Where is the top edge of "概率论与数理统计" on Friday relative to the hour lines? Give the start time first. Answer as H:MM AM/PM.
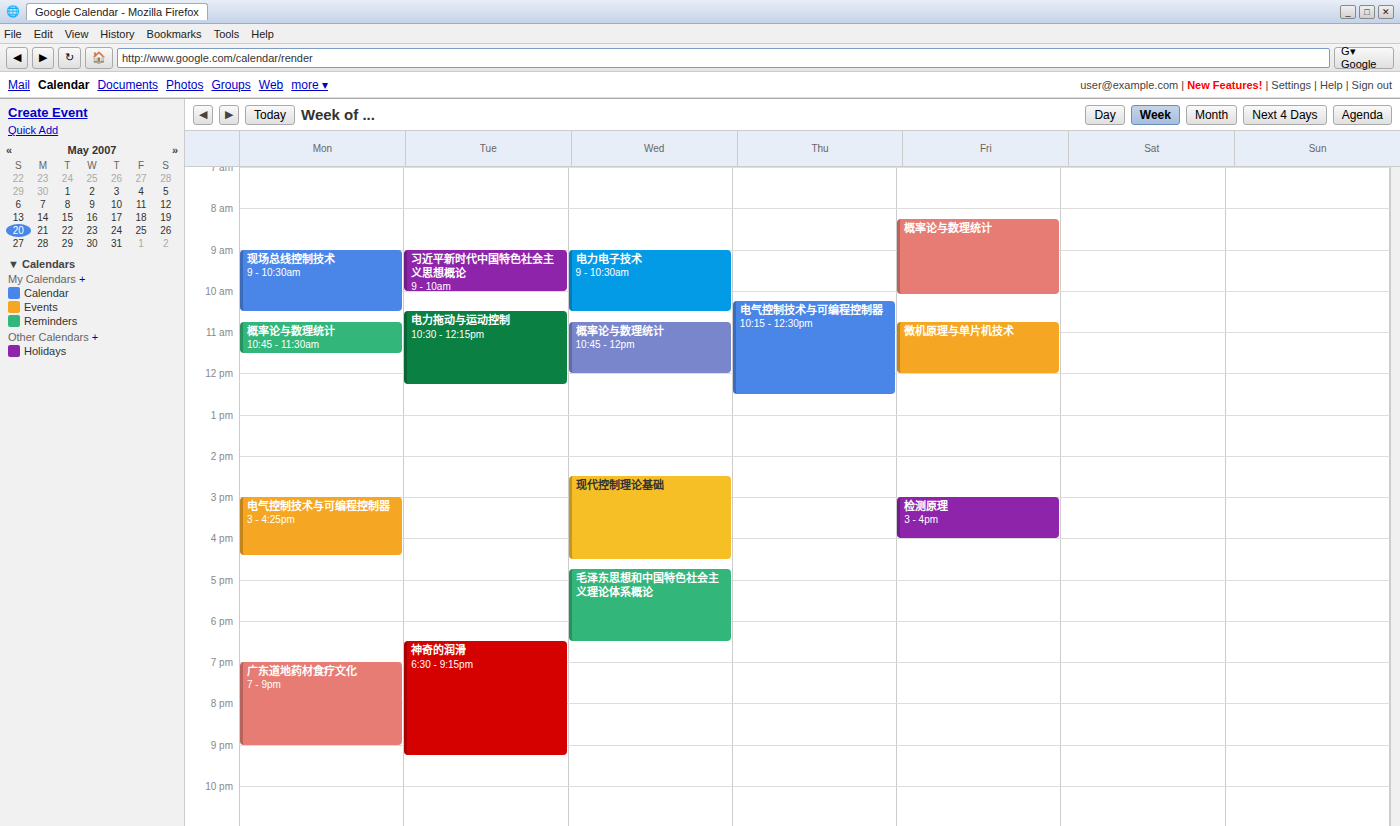
8:15 AM -- neither: a quarter of the way from the 8 AM line to the 9 AM line.